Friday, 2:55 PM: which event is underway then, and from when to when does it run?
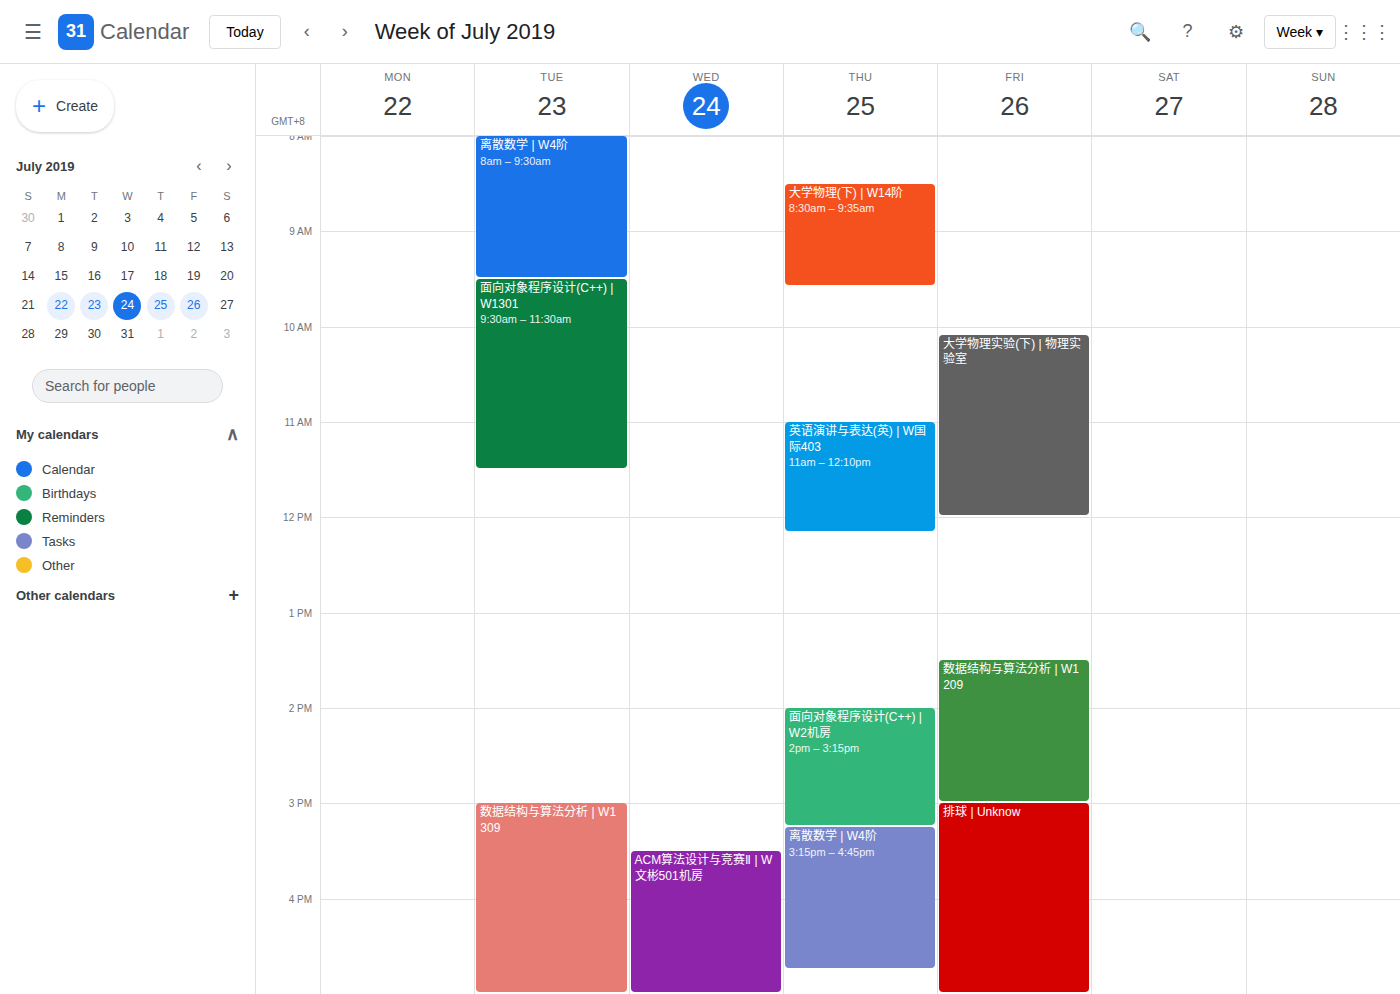
"数据结构与算法分析 | W1209", 1:30 PM to 3:00 PM